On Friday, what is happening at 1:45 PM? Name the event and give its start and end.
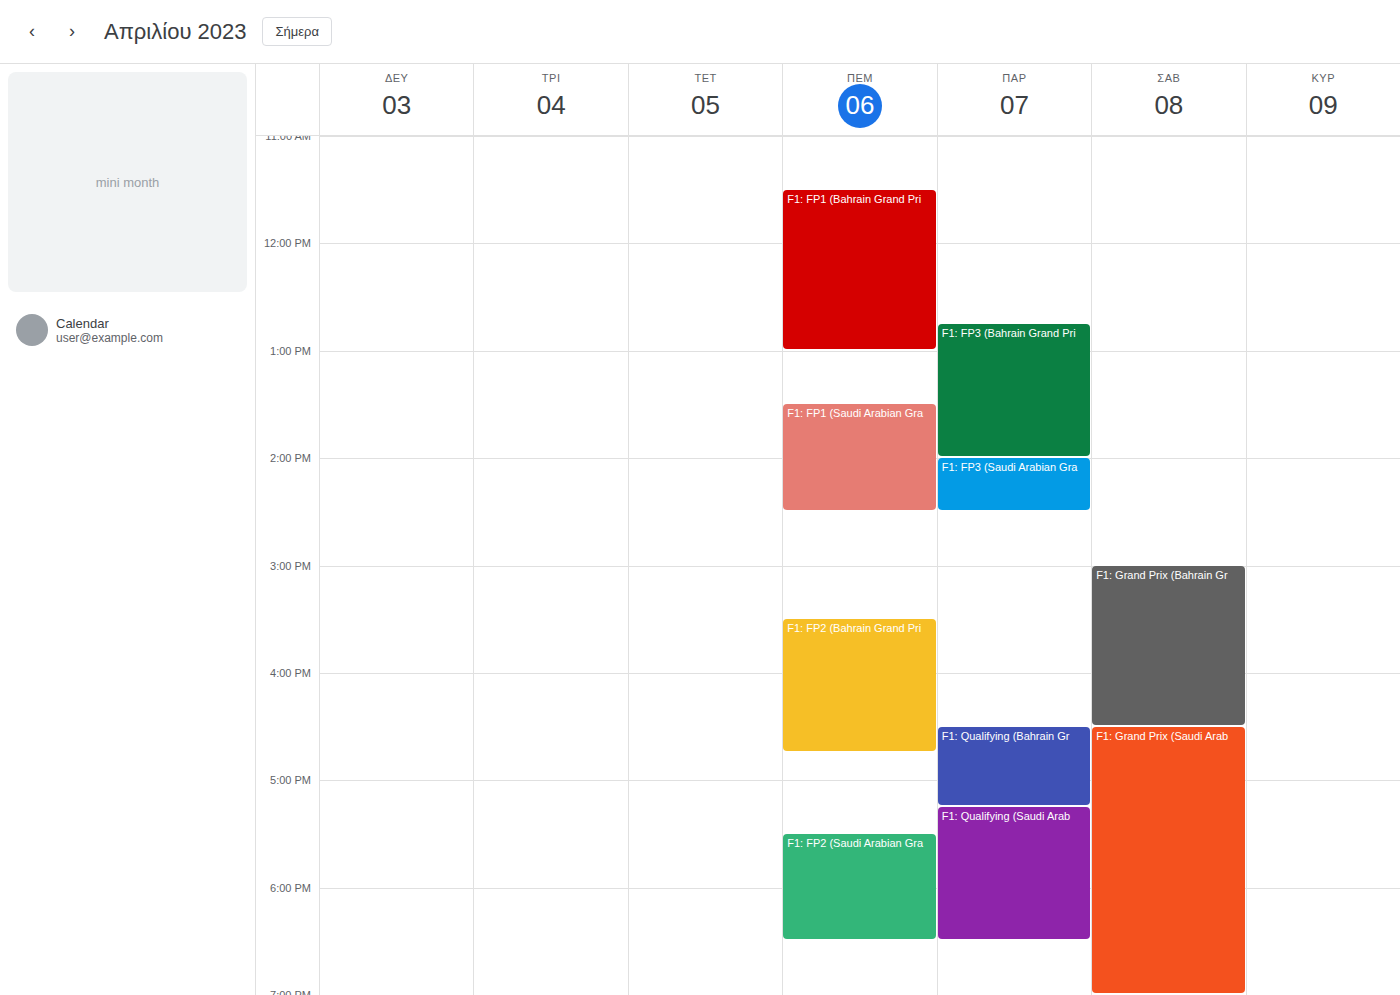
"F1: FP3 (Bahrain Grand Pri", 12:45 PM to 2:00 PM